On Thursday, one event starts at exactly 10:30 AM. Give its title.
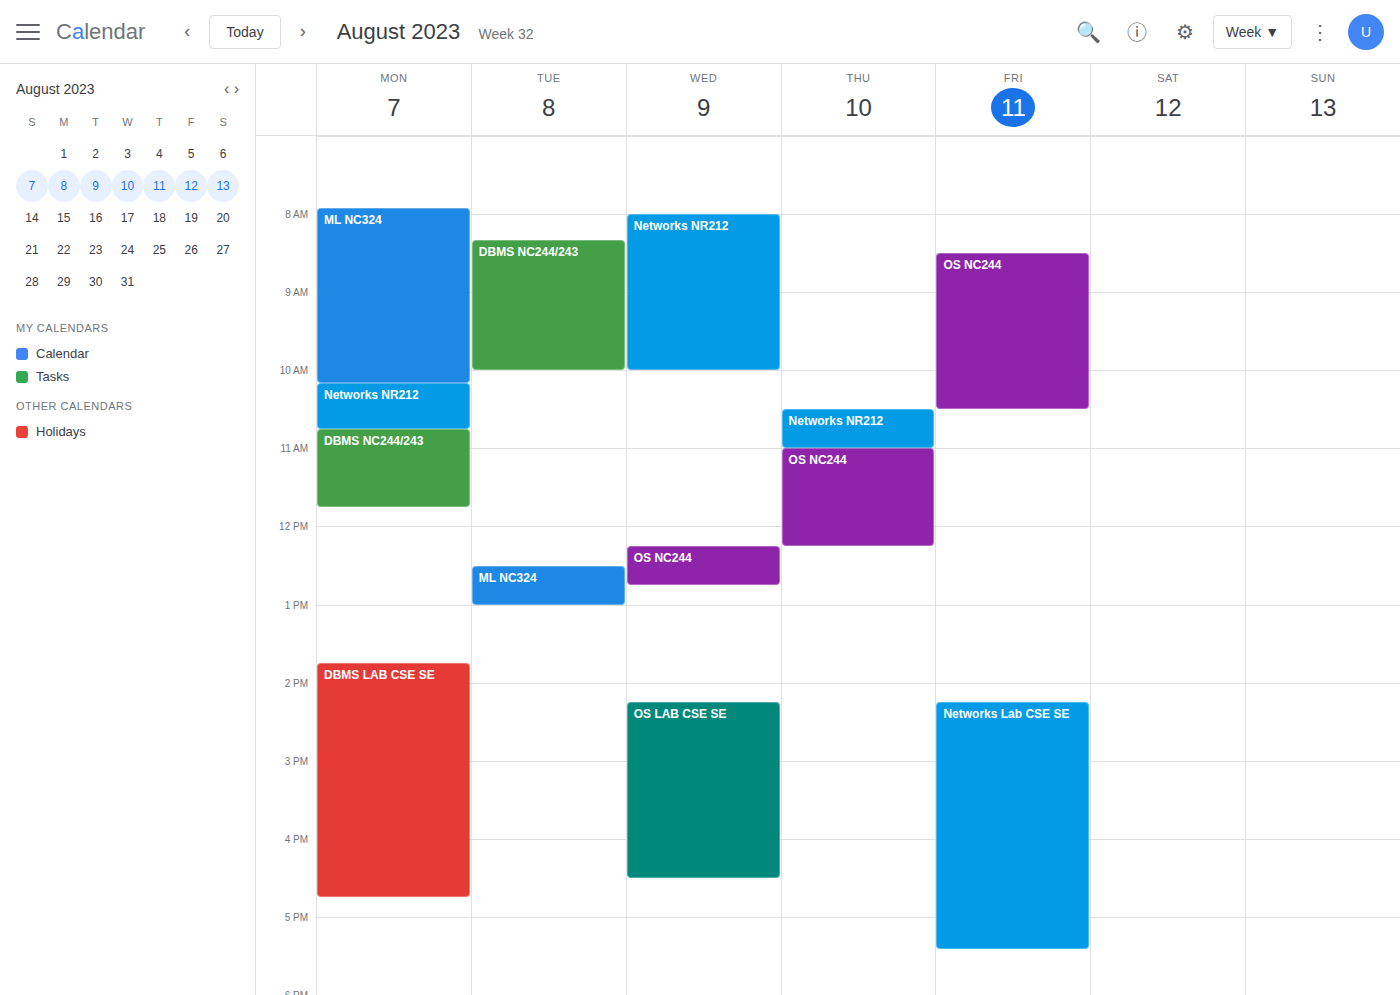
"Networks NR212"